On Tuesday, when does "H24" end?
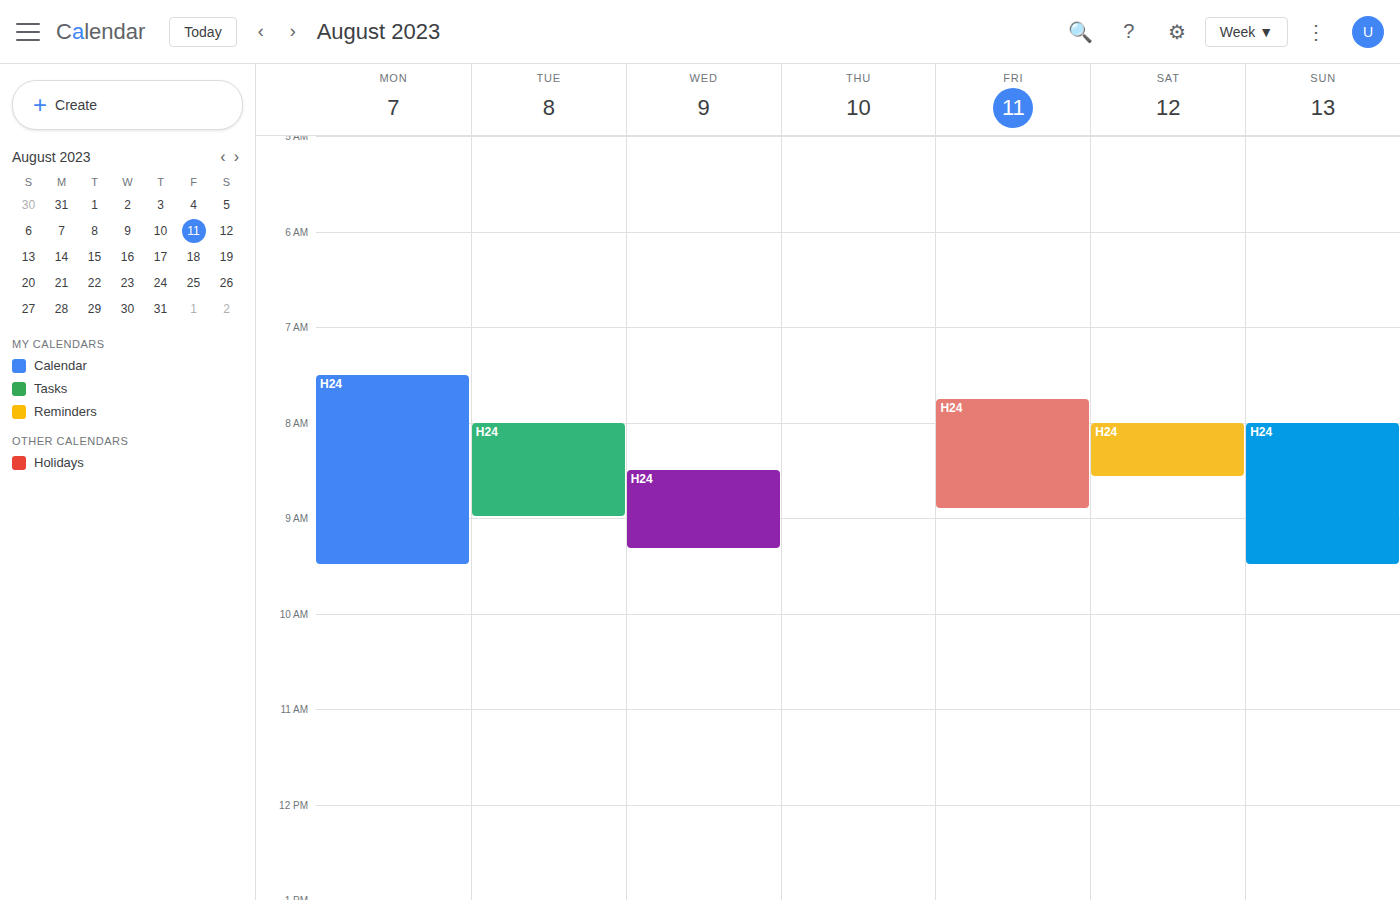
9:00 AM